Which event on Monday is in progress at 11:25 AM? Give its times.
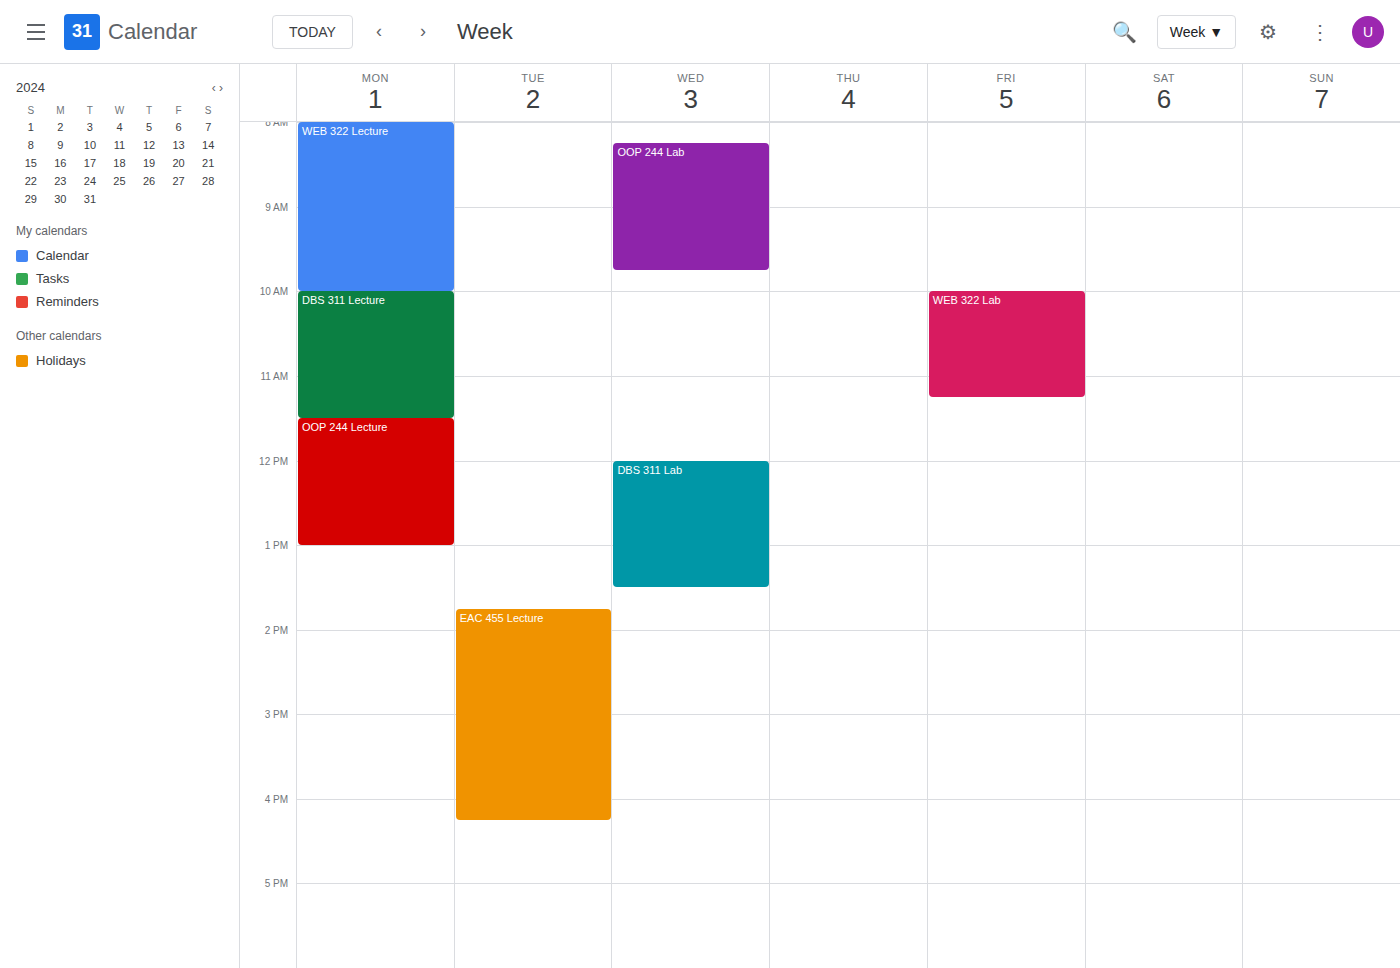
"DBS 311 Lecture", 10:00 AM to 11:30 AM